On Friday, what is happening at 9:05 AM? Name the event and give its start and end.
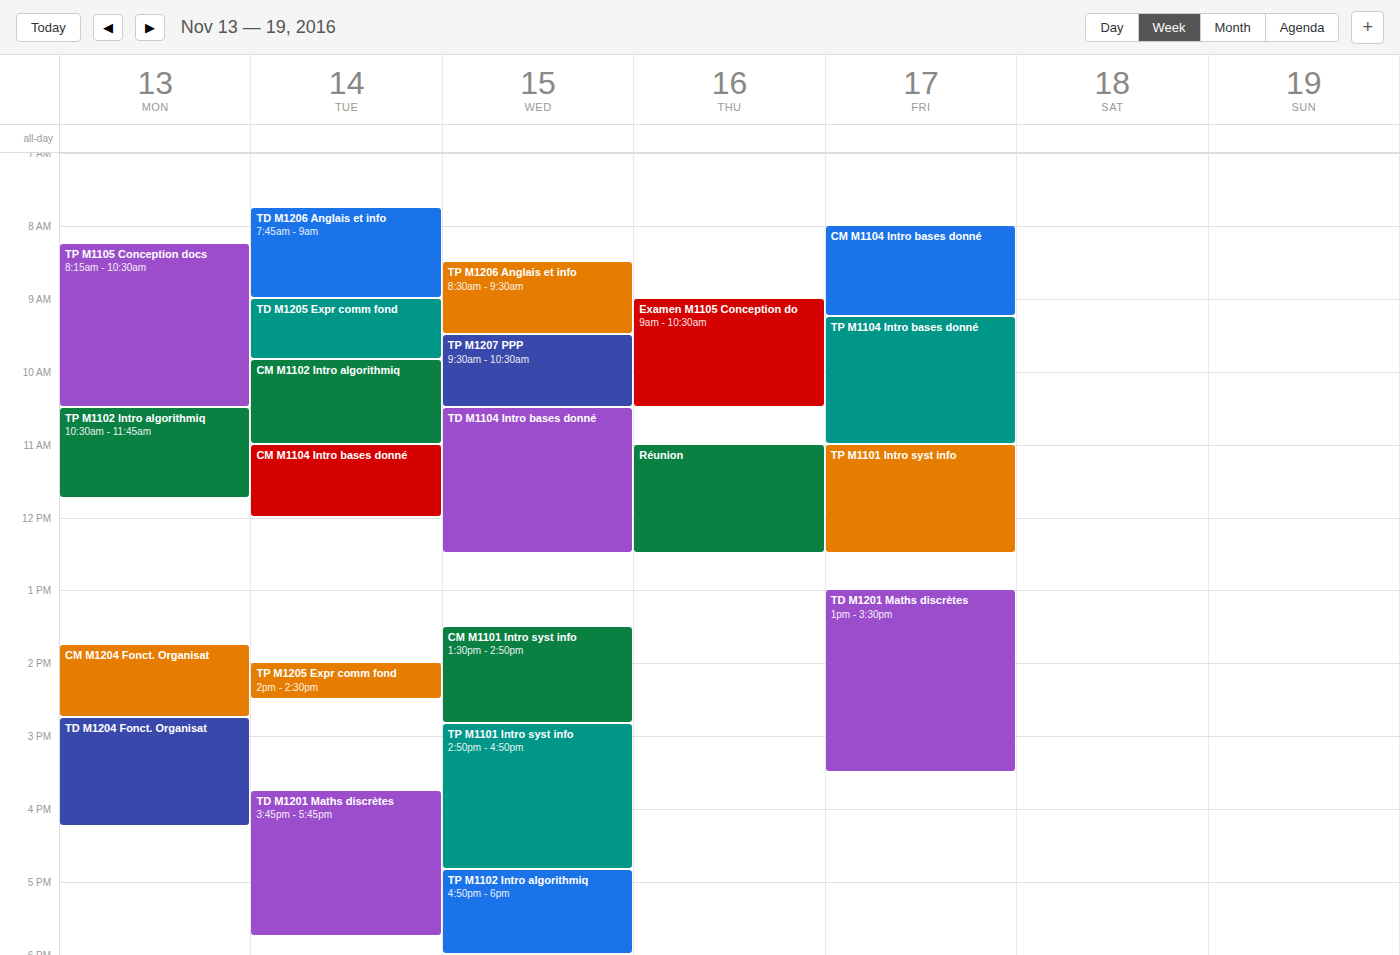
"CM M1104 Intro bases donné", 8:00 AM to 9:15 AM